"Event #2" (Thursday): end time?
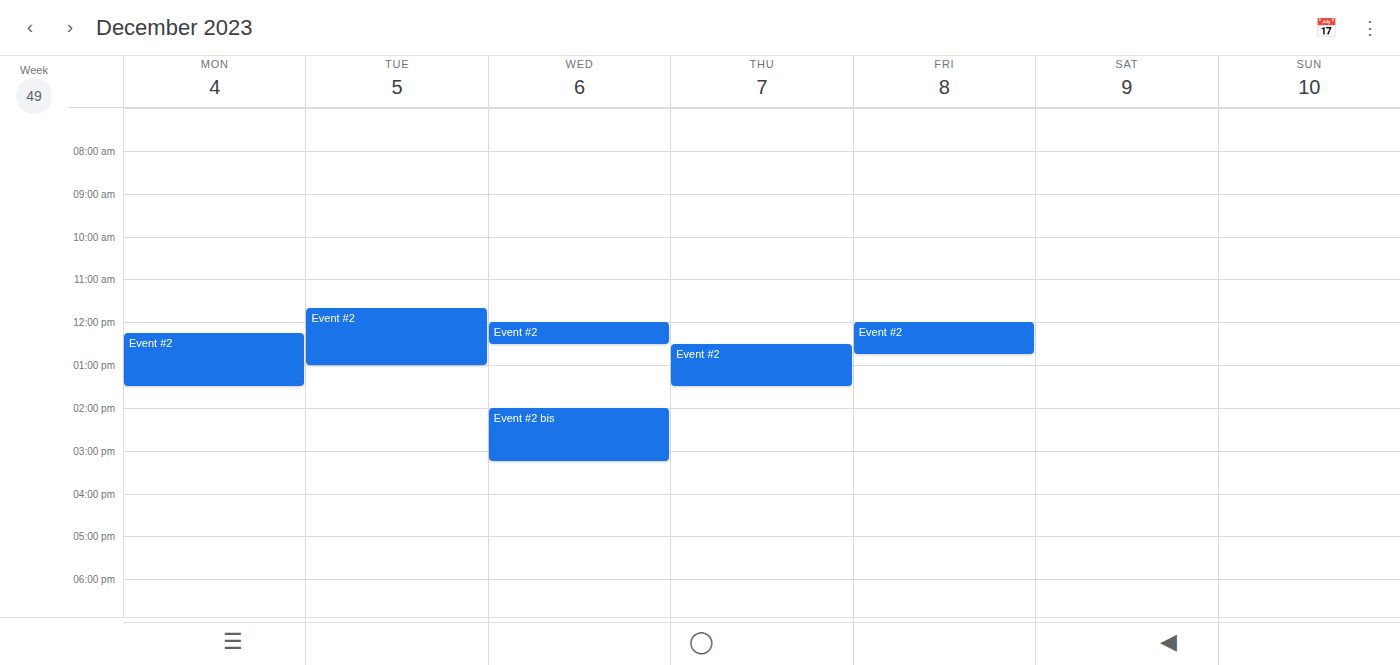
1:30 PM